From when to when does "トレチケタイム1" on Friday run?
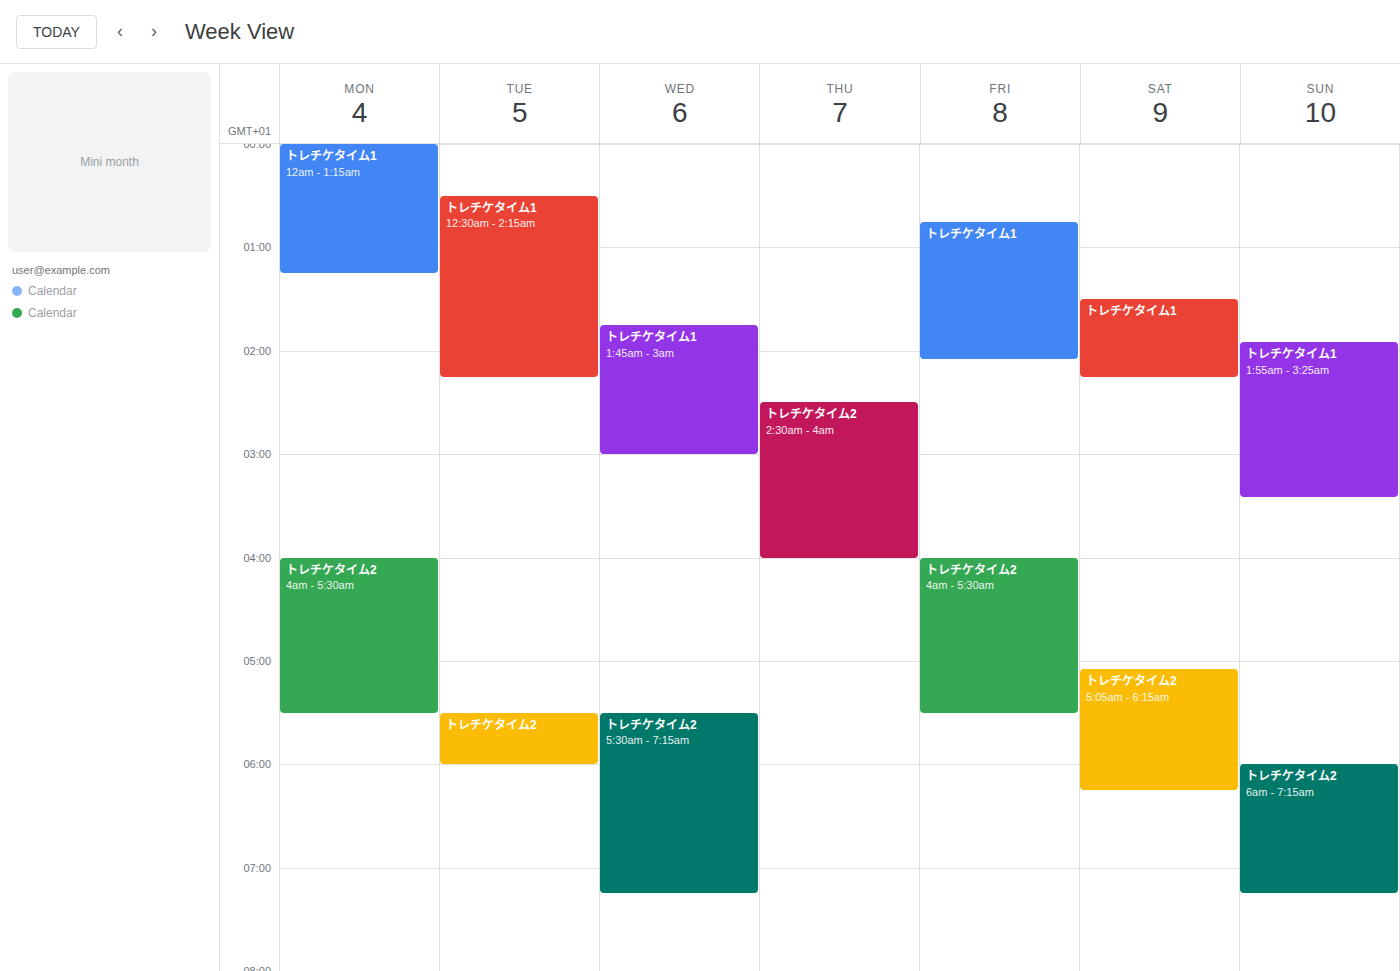
12:45 AM to 2:05 AM